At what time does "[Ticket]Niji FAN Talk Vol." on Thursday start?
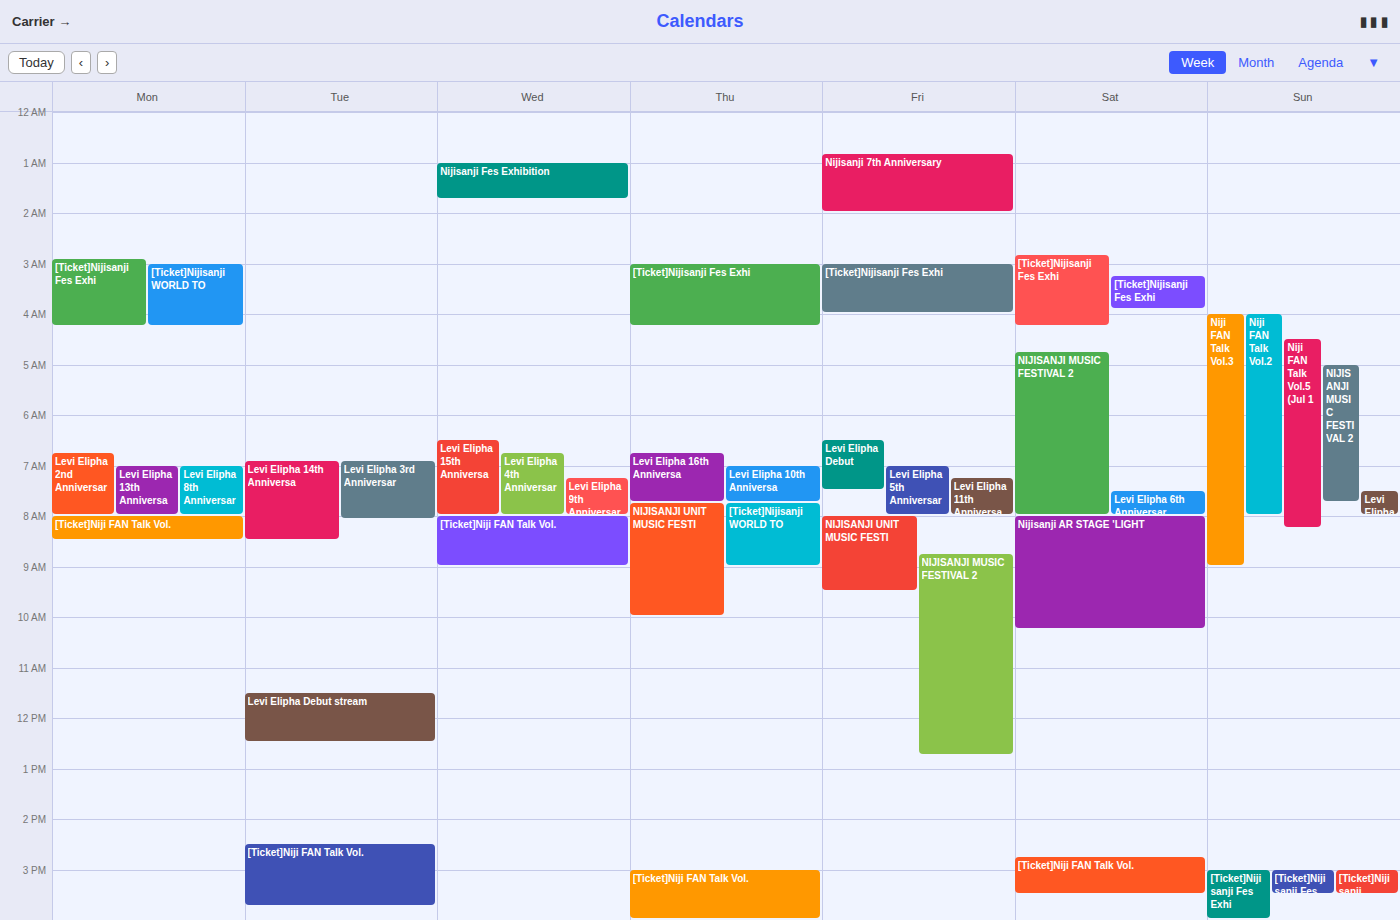
3:00 PM